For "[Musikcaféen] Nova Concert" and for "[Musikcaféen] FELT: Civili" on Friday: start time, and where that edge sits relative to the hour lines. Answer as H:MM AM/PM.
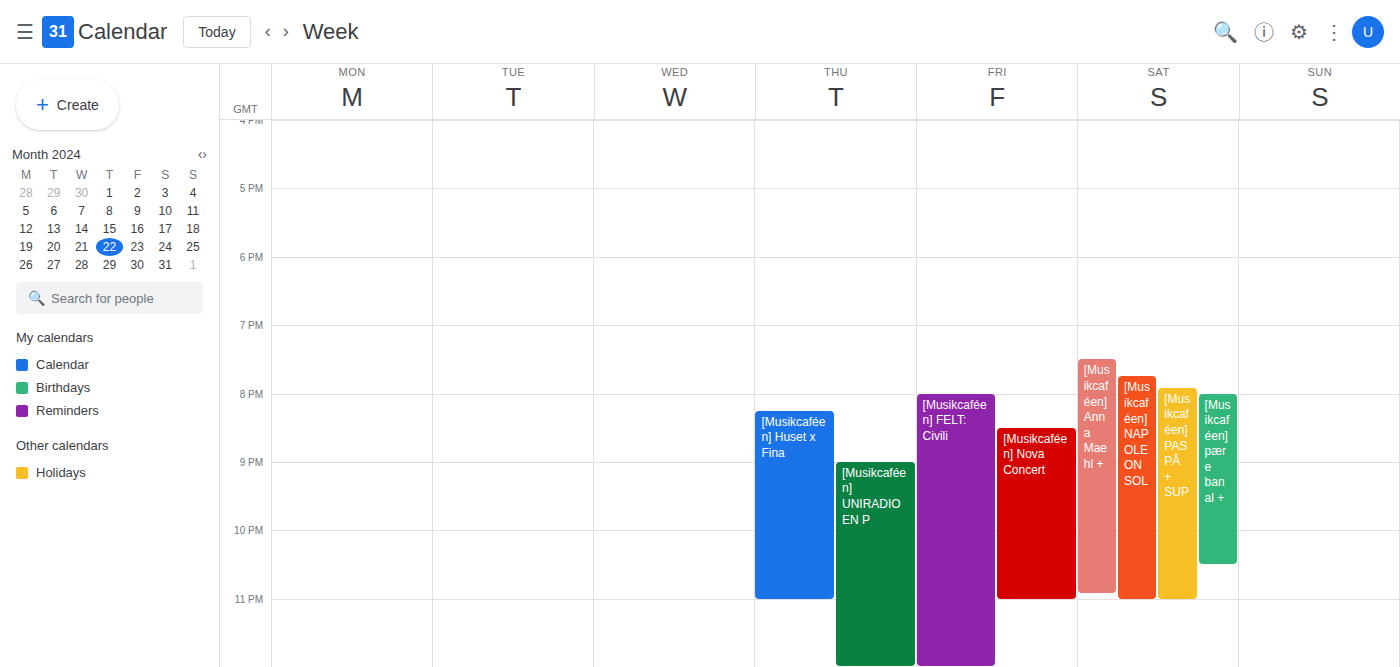
"[Musikcaféen] Nova Concert": 8:30 PM, halfway between the 8 PM and 9 PM lines. "[Musikcaféen] FELT: Civili": 8:00 PM, exactly on the 8 PM line.